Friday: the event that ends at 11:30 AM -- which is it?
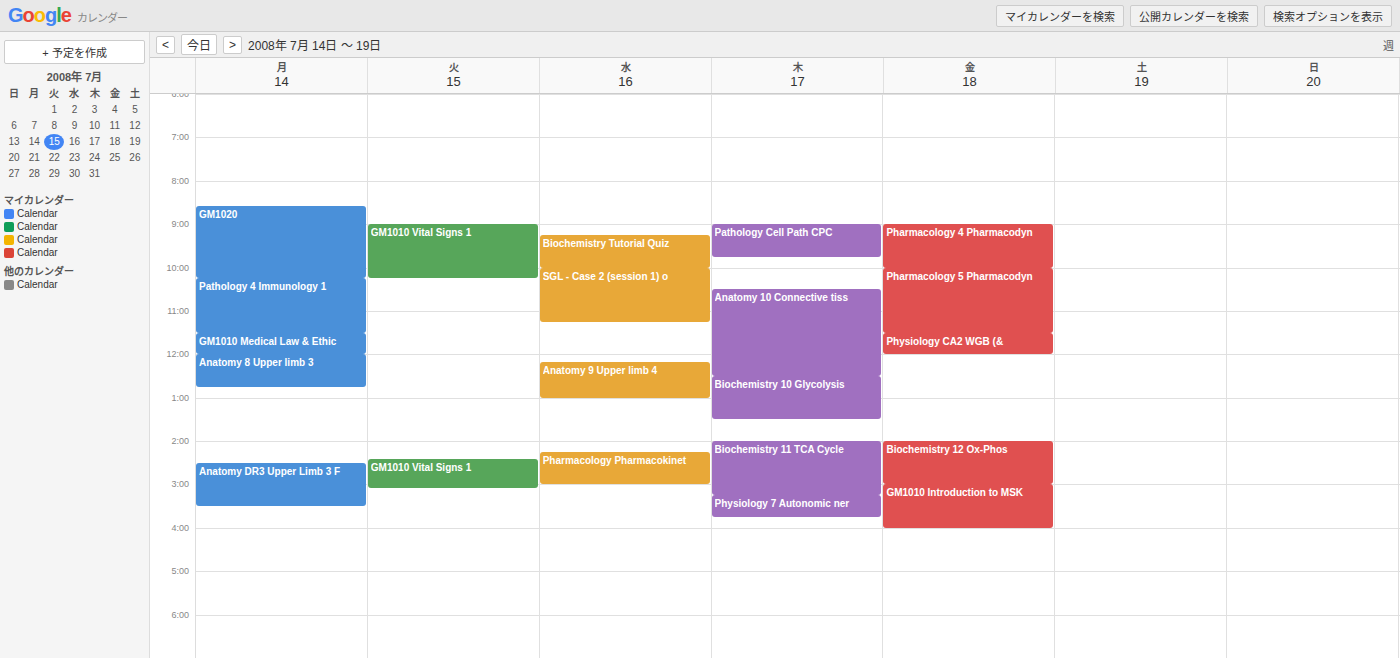
"Pharmacology 5 Pharmacodyn"